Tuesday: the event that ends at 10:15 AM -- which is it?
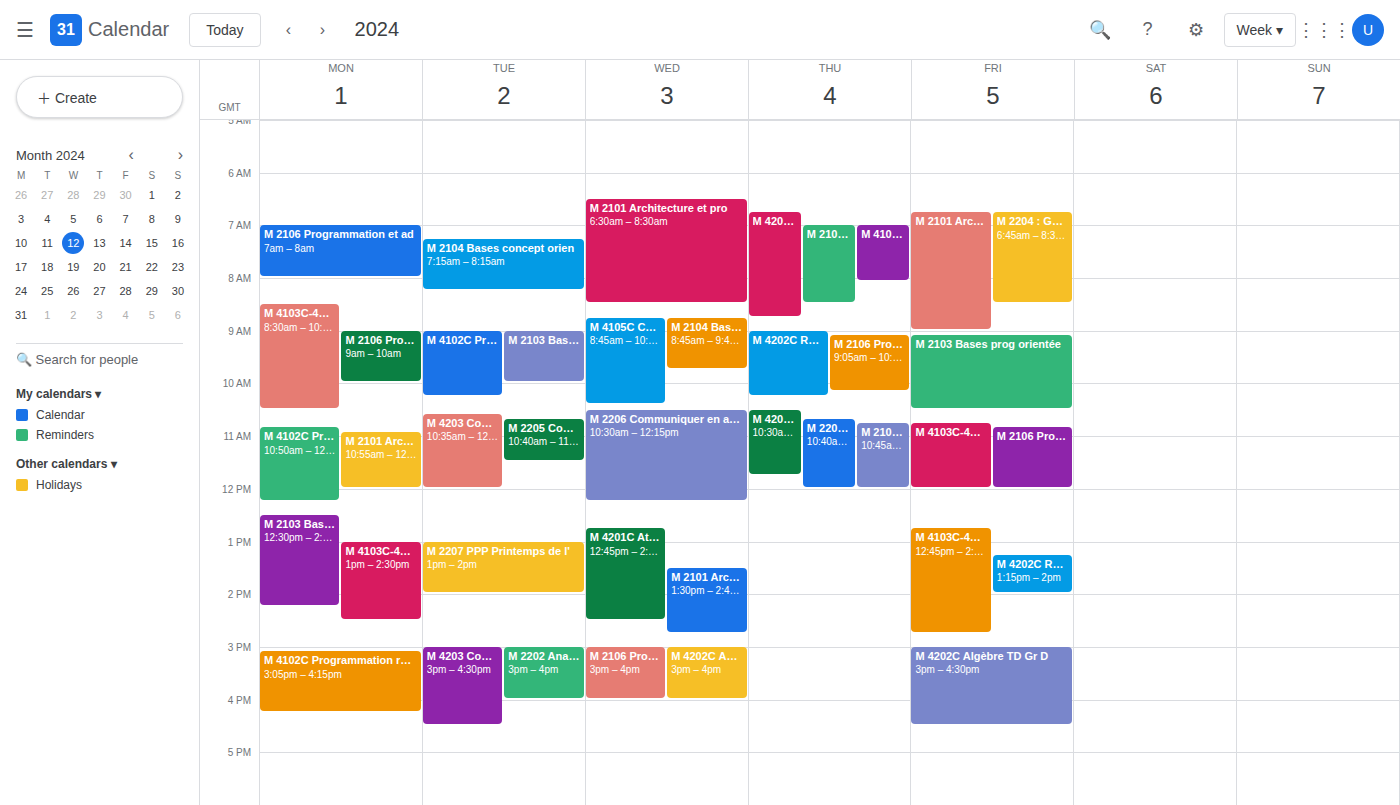
"M 4102C Programmation répa"